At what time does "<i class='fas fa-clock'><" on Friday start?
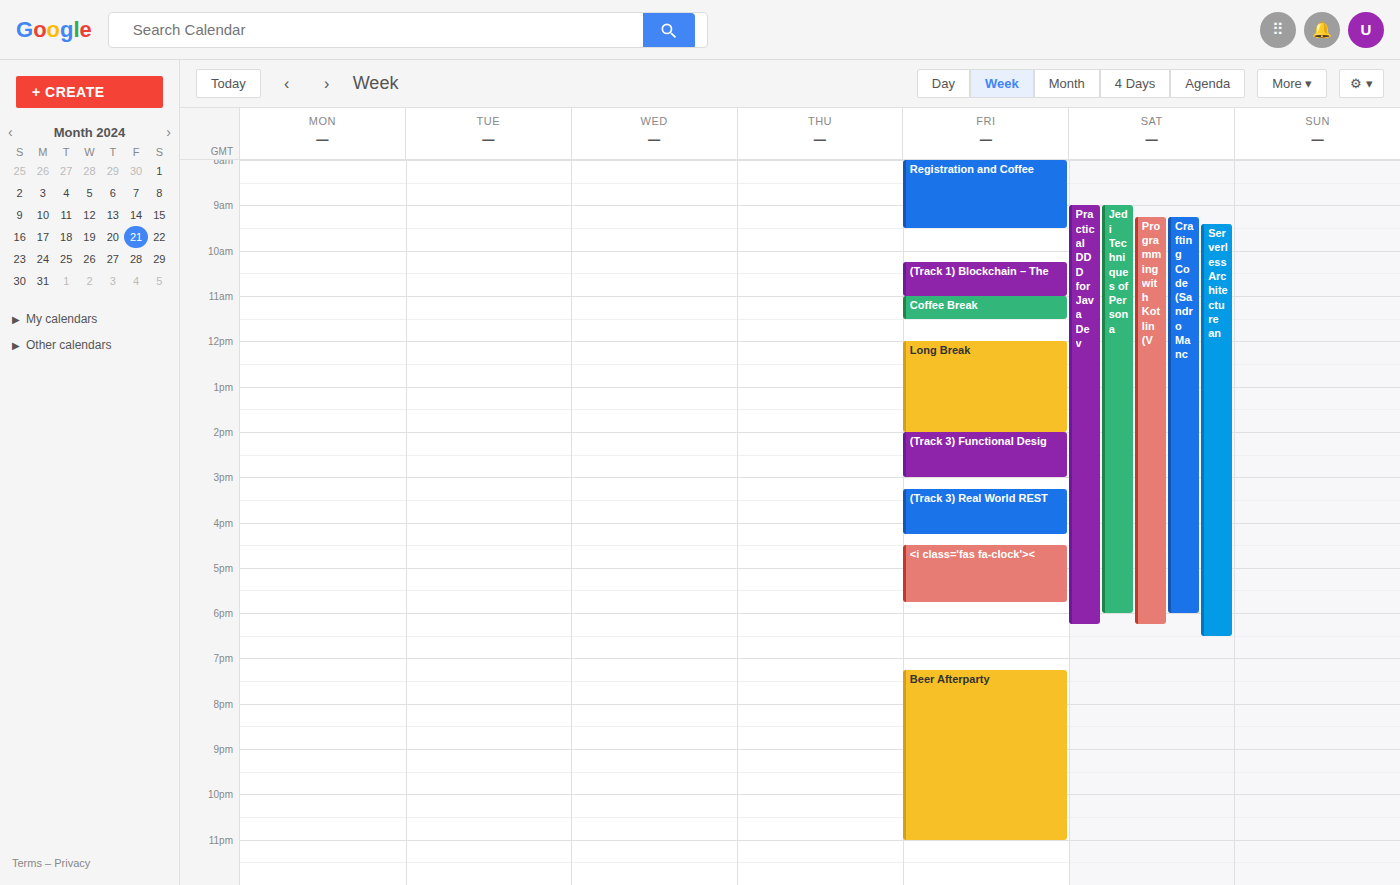
4:30 PM